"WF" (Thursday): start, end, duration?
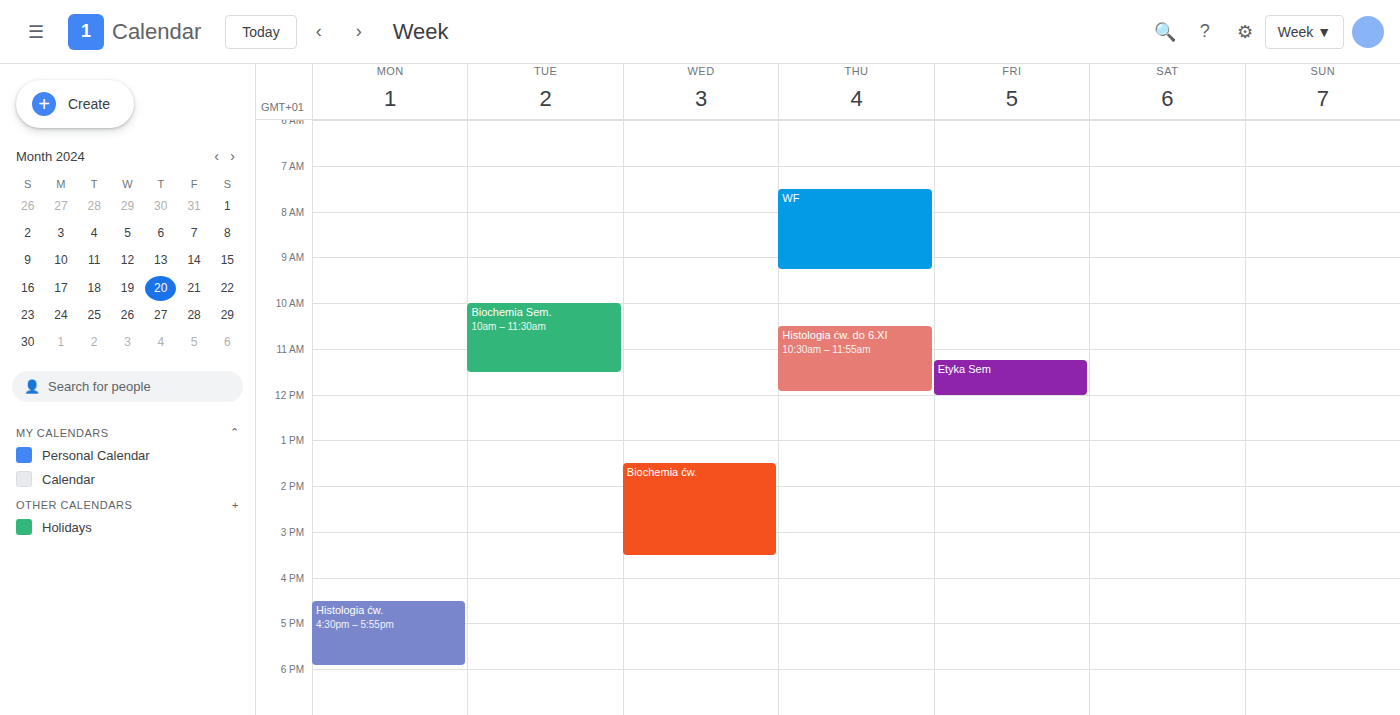
7:30 AM to 9:15 AM, 1 hour 45 minutes